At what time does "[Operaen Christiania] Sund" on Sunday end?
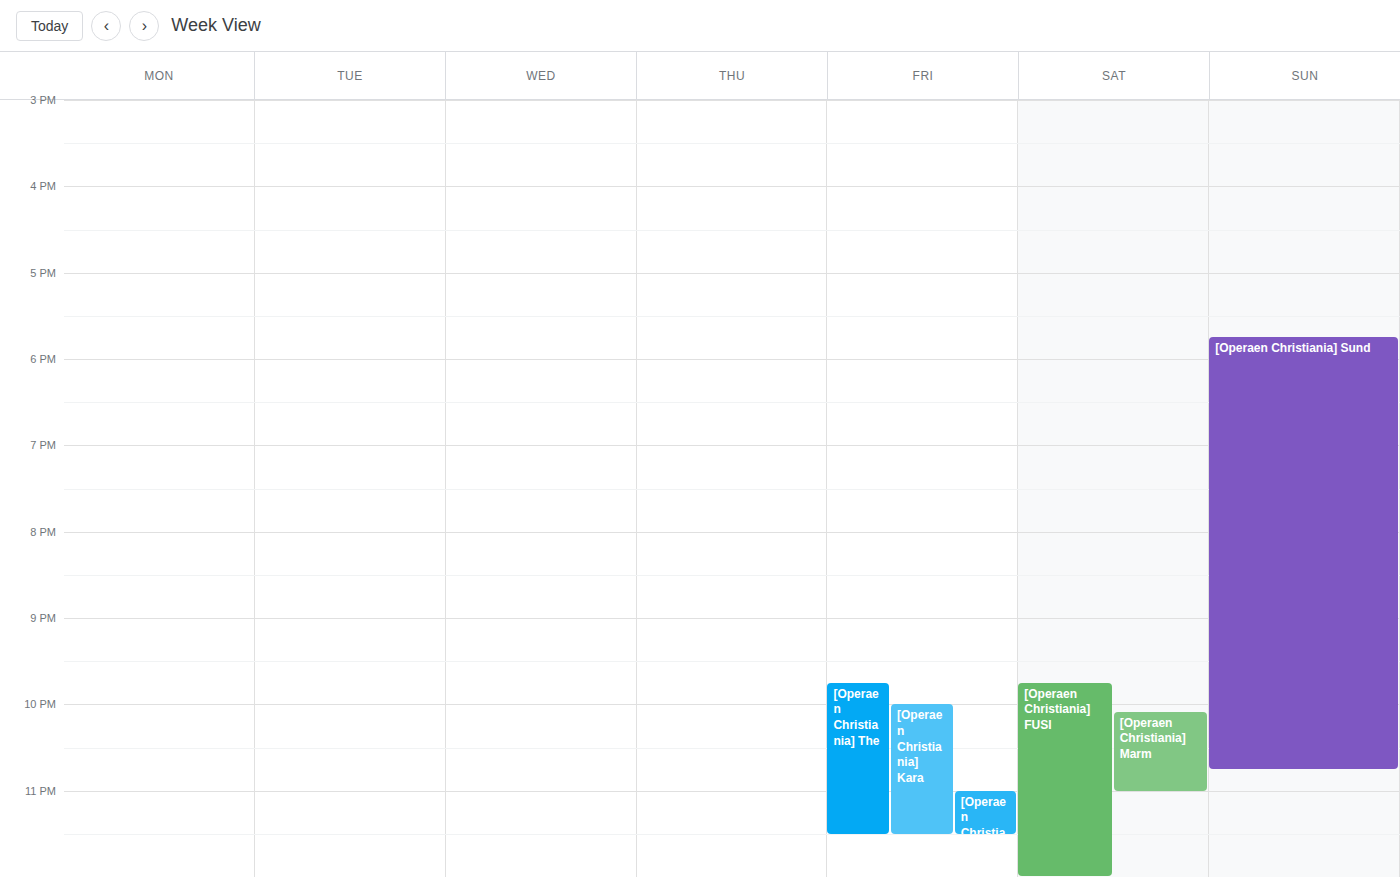
10:45 PM